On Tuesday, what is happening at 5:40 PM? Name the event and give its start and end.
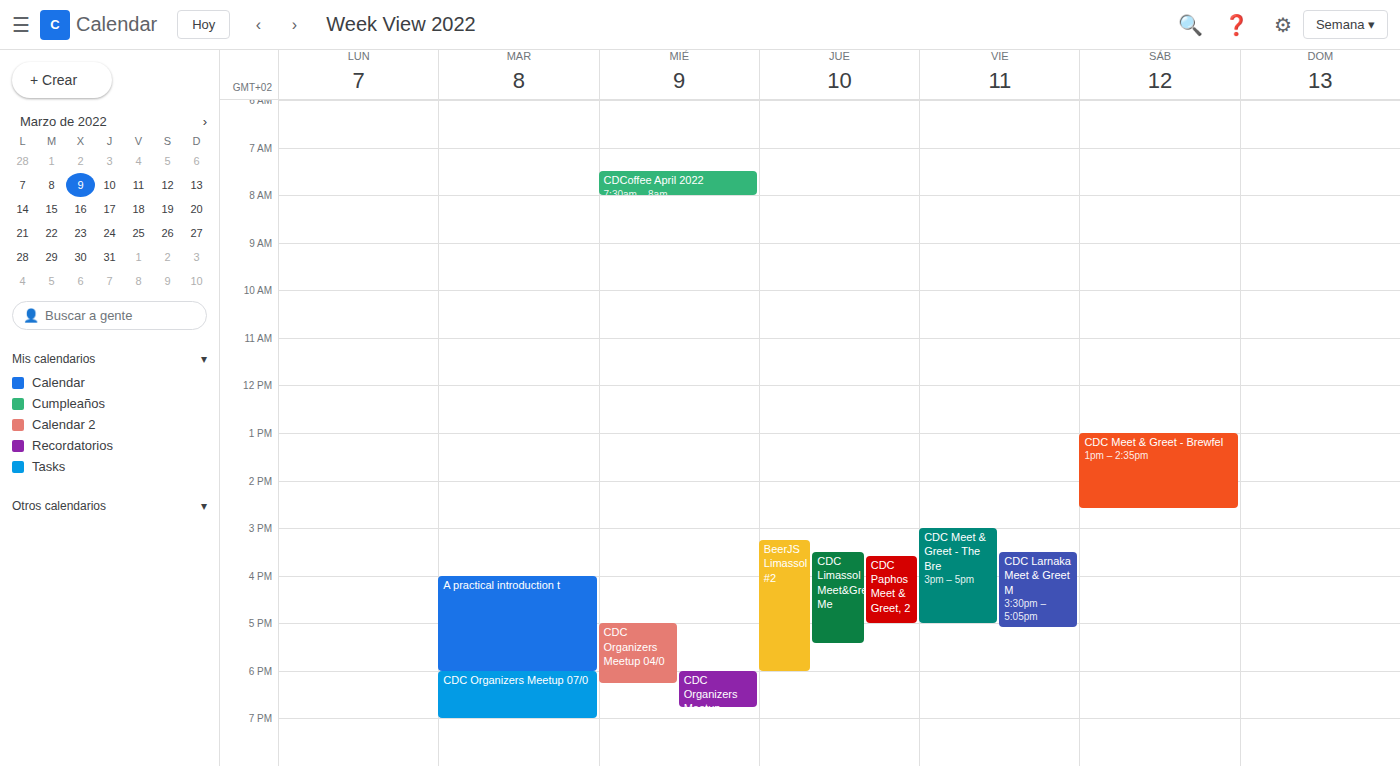
"A practical introduction t", 4:00 PM to 6:00 PM